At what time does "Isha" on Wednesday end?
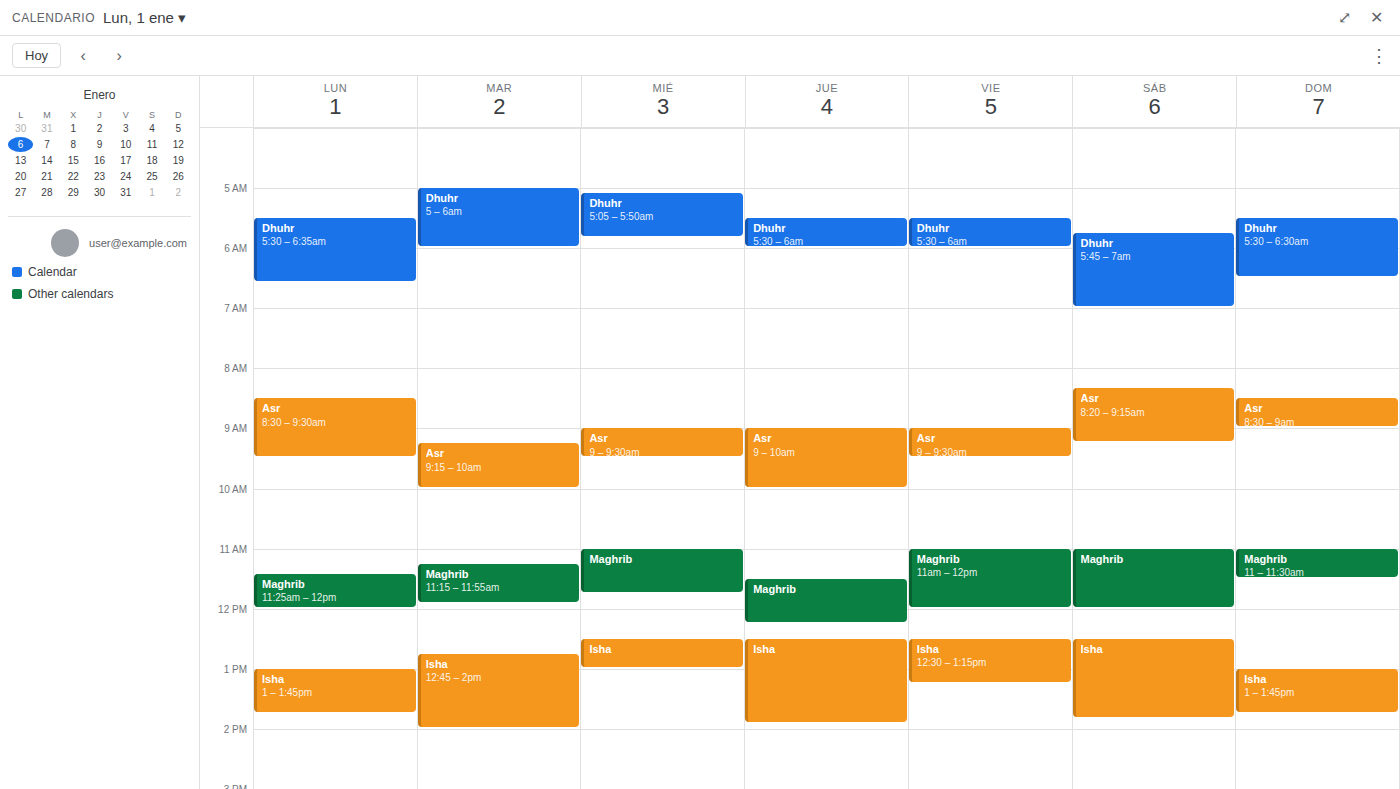
1:00 PM